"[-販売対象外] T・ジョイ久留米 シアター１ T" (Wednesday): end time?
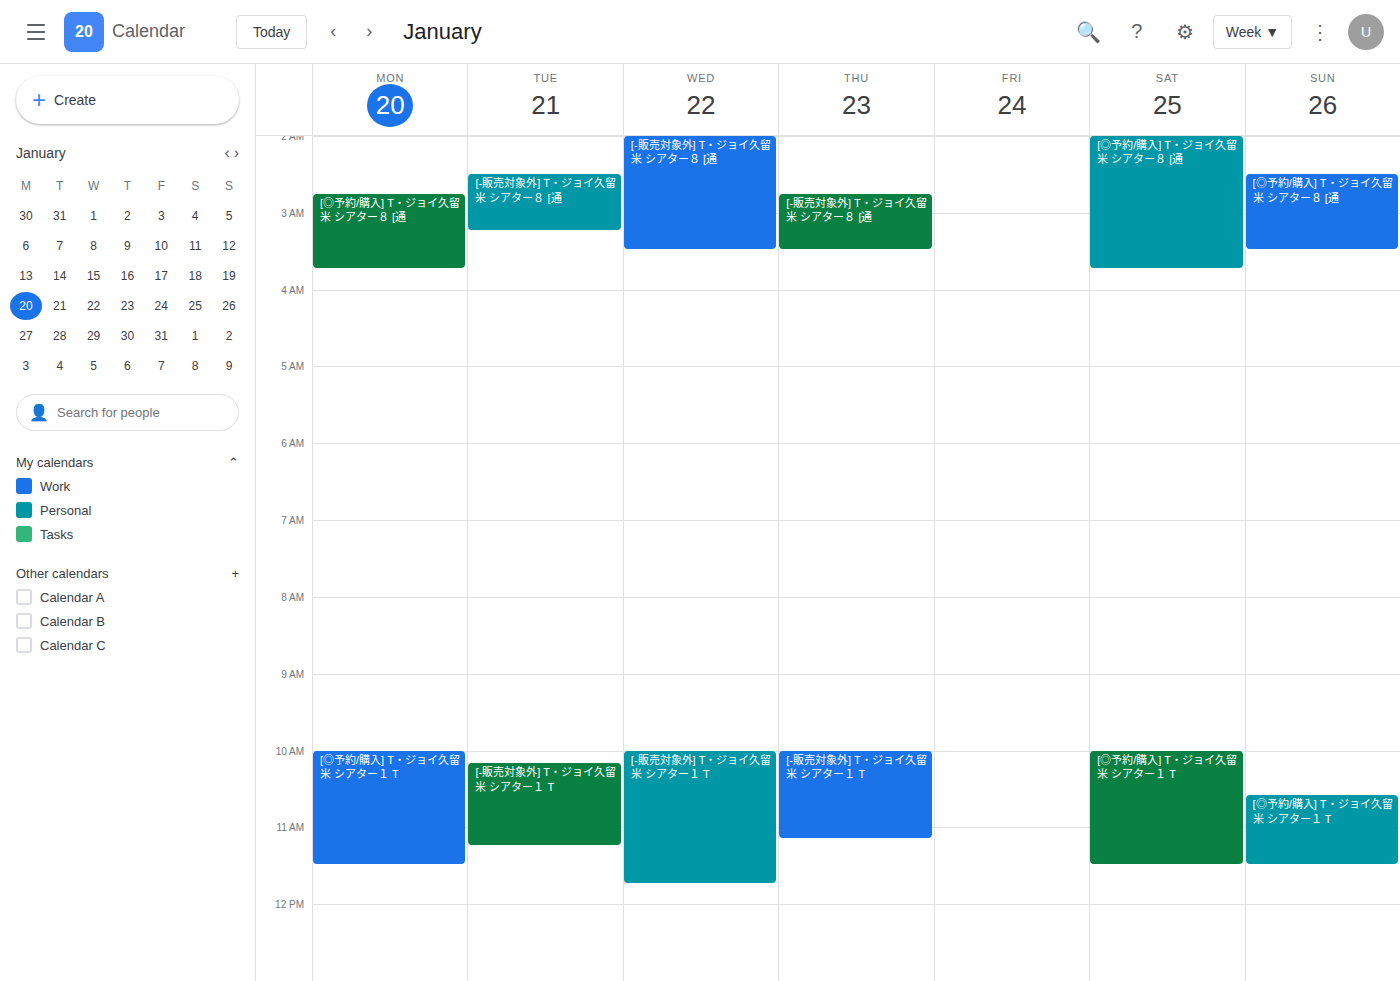
11:45 AM